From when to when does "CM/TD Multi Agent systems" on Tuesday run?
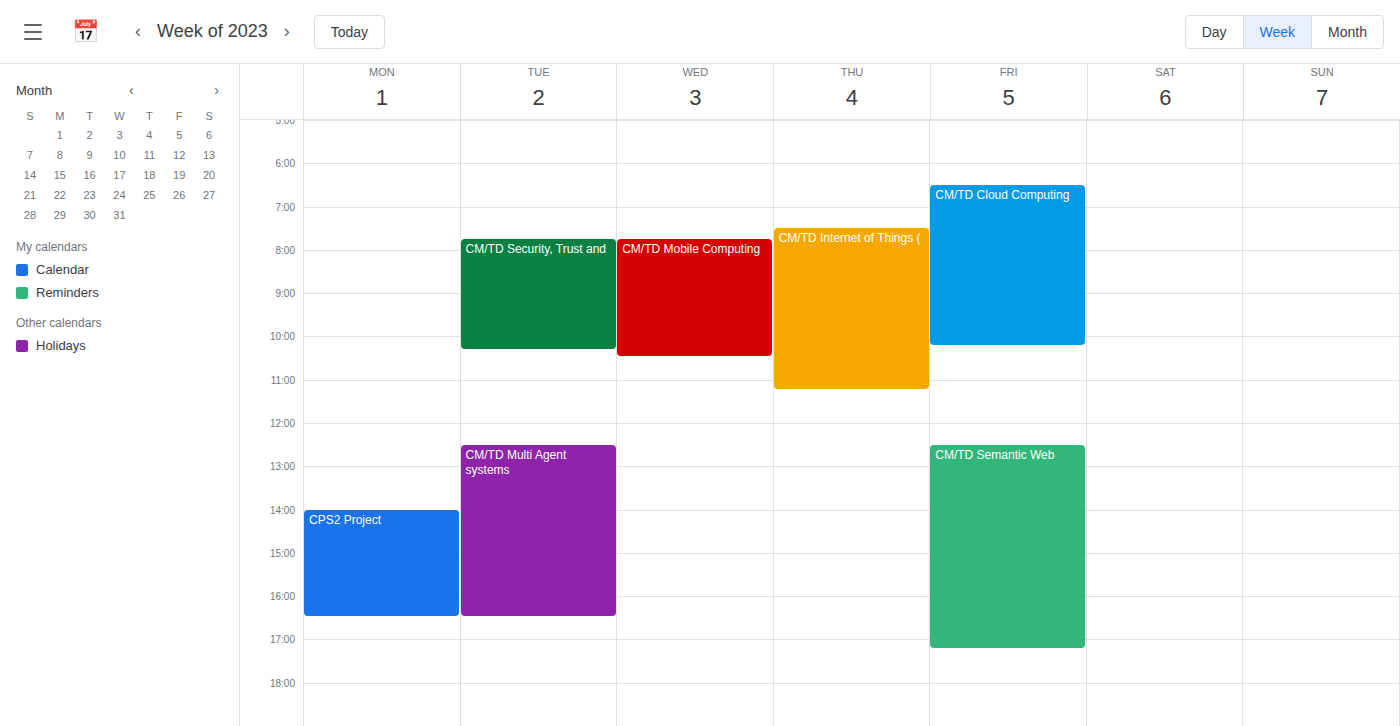
12:30 PM to 4:30 PM